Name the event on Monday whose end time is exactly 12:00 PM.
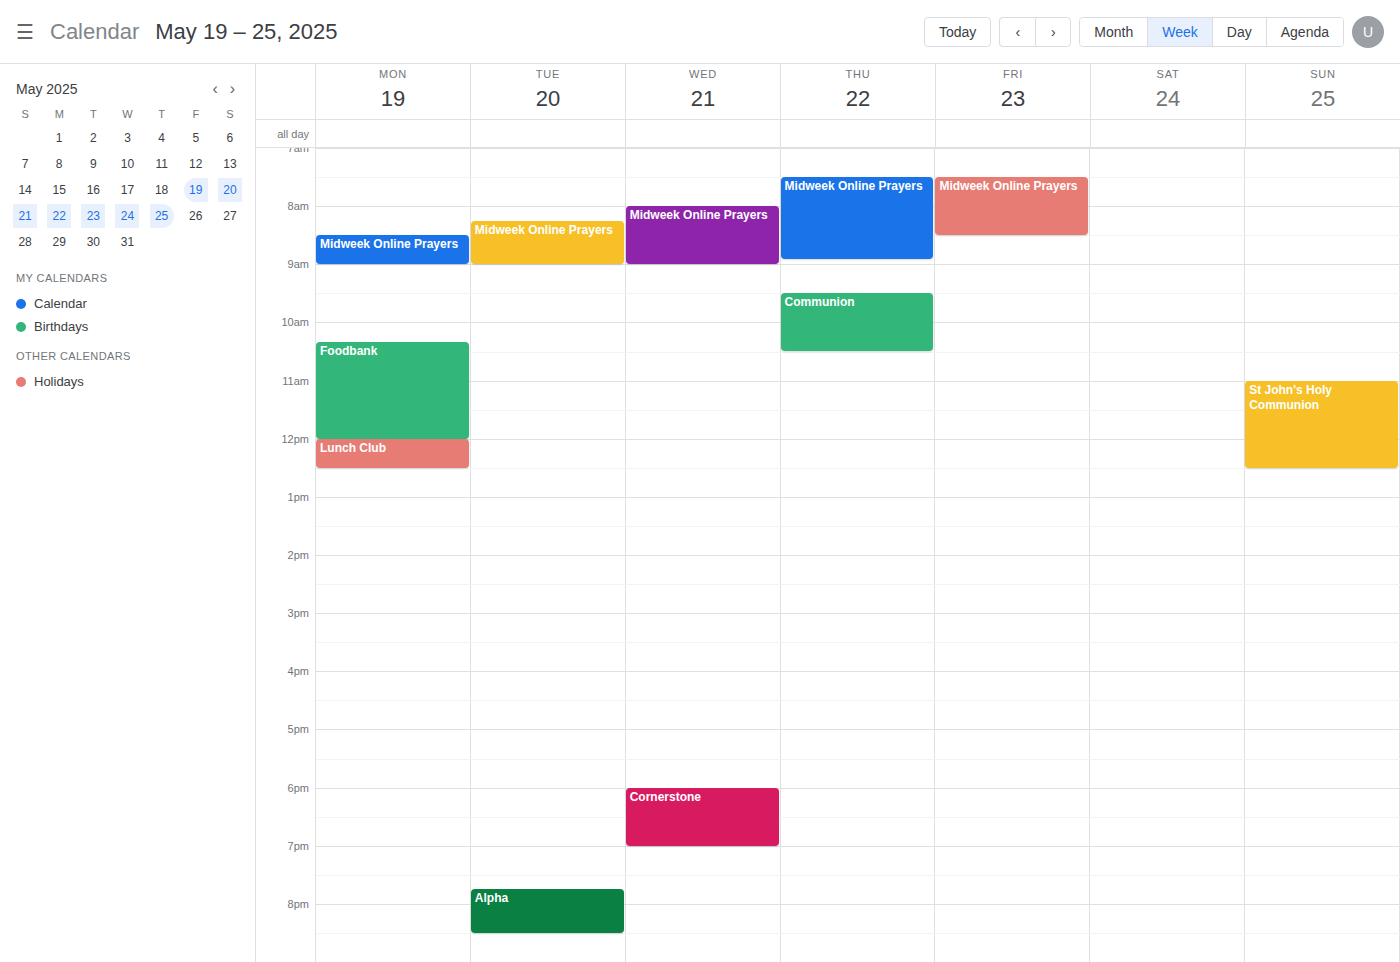
"Foodbank"